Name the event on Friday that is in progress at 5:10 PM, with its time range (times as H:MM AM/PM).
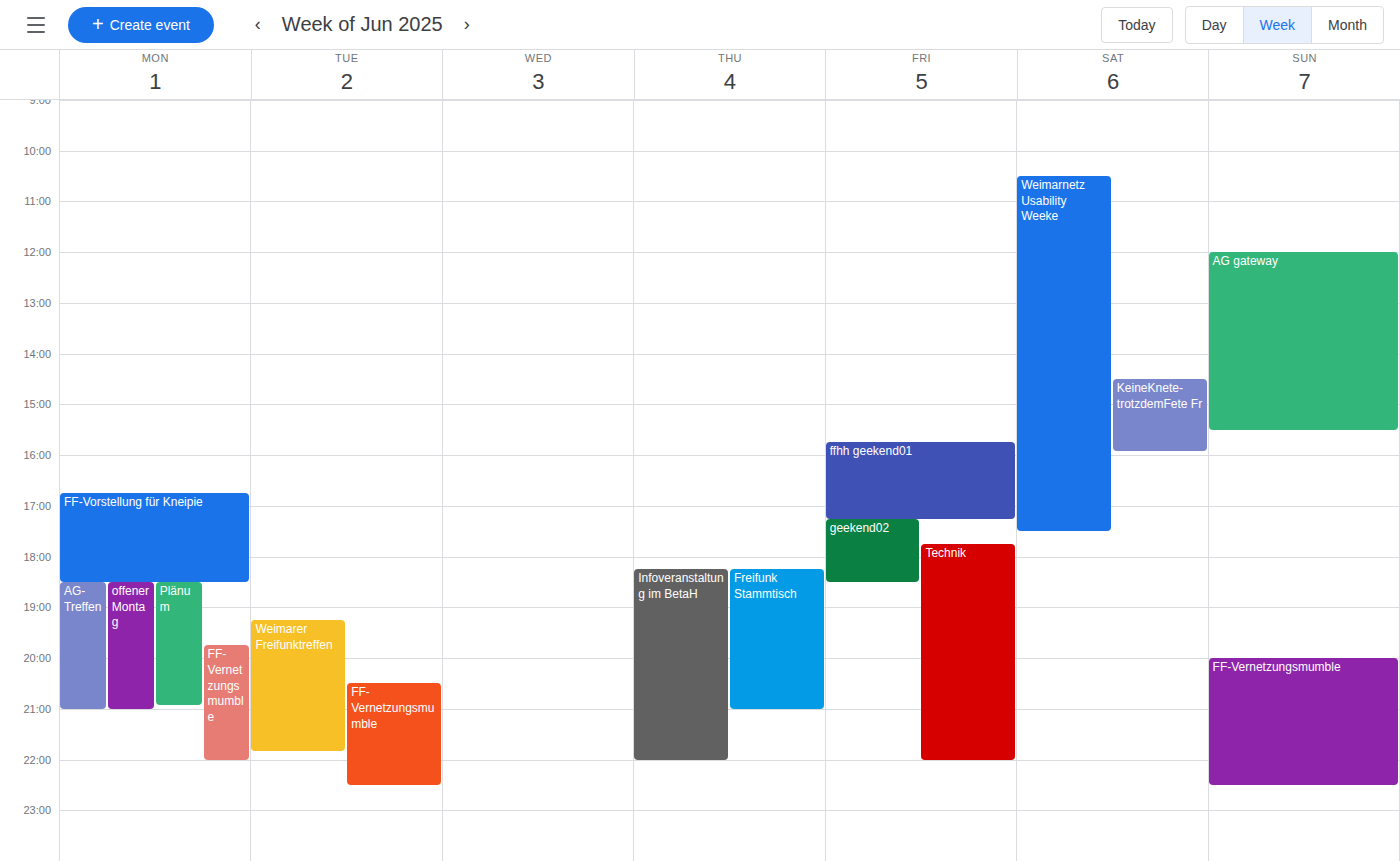
"ffhh geekend01", 3:45 PM to 5:15 PM